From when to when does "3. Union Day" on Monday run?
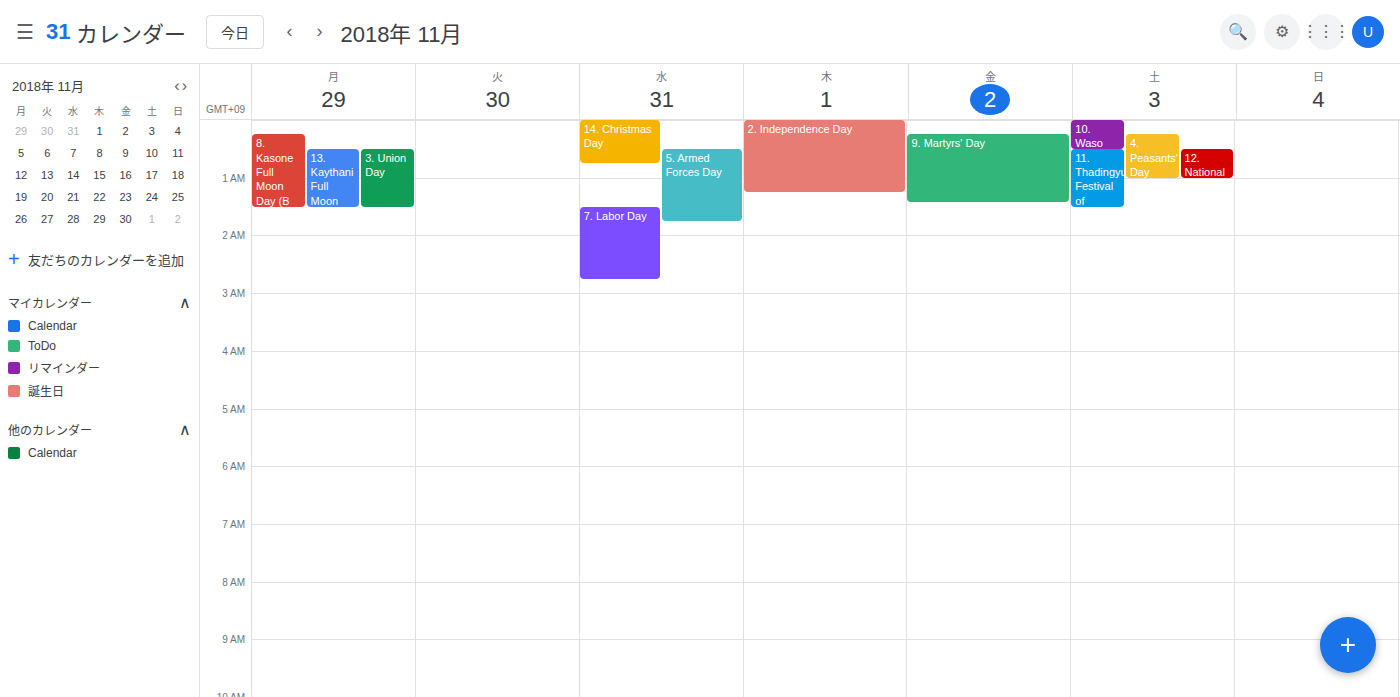
12:30 AM to 1:30 AM